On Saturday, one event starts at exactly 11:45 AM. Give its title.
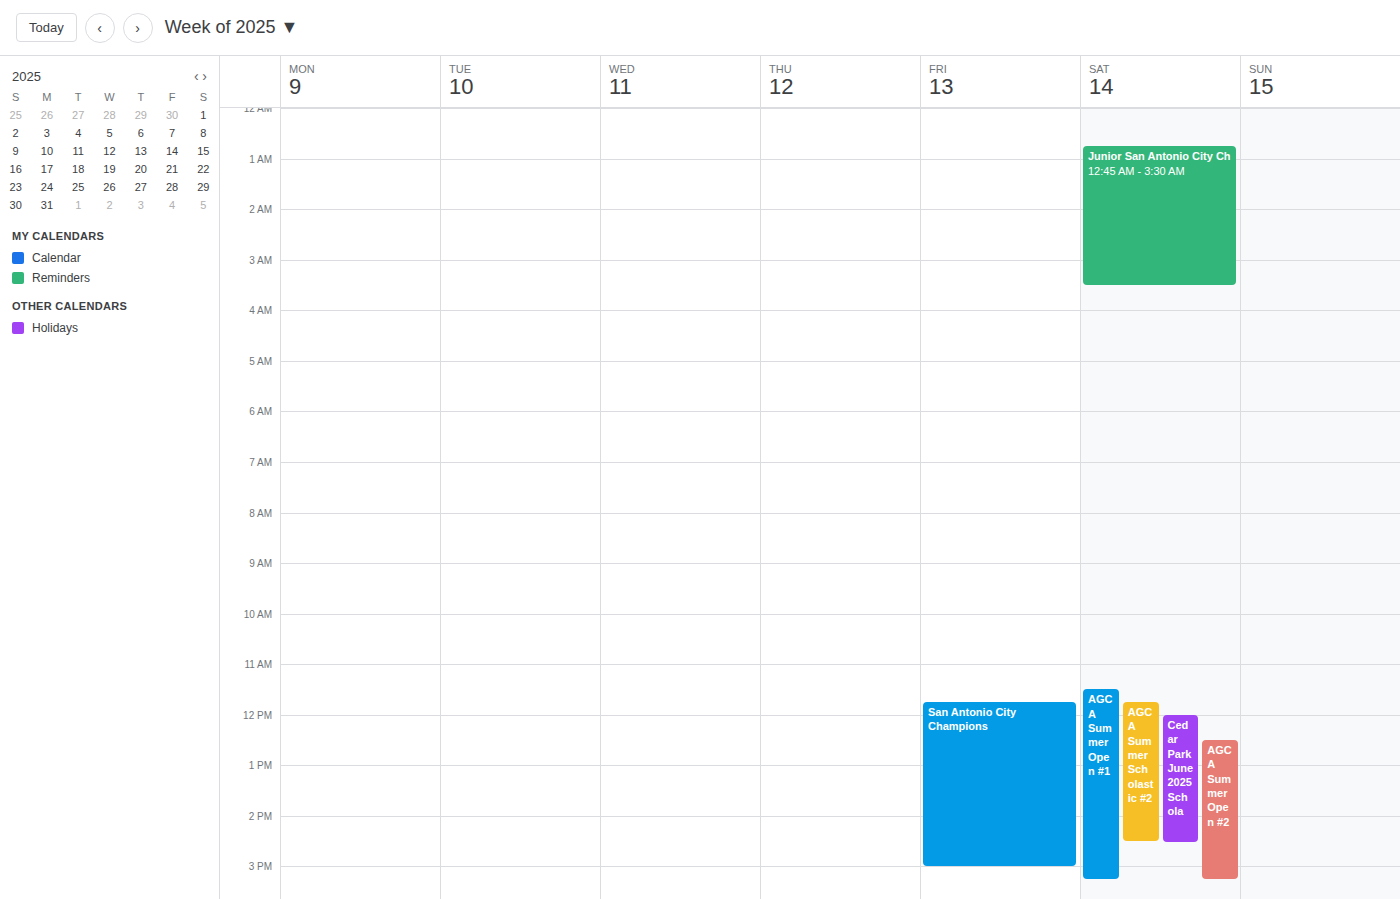
"AGCA Summer Scholastic #2"